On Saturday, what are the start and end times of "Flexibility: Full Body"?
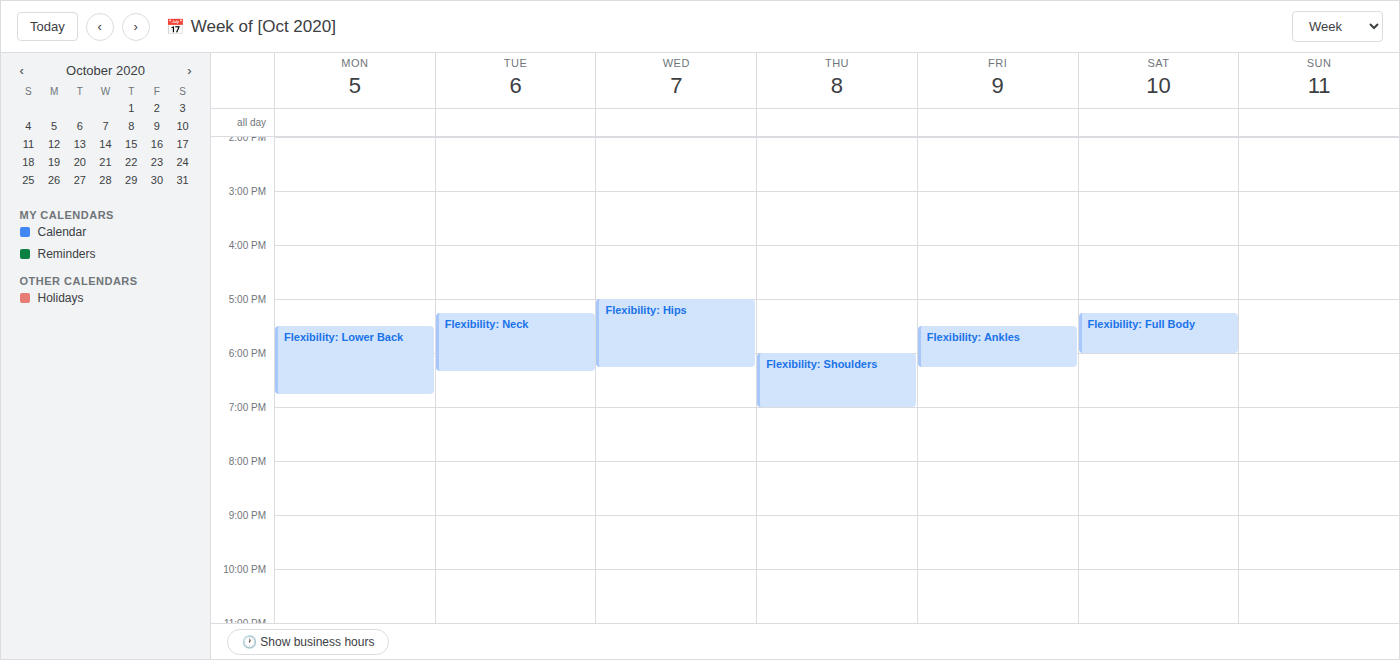
5:15 PM to 6:00 PM